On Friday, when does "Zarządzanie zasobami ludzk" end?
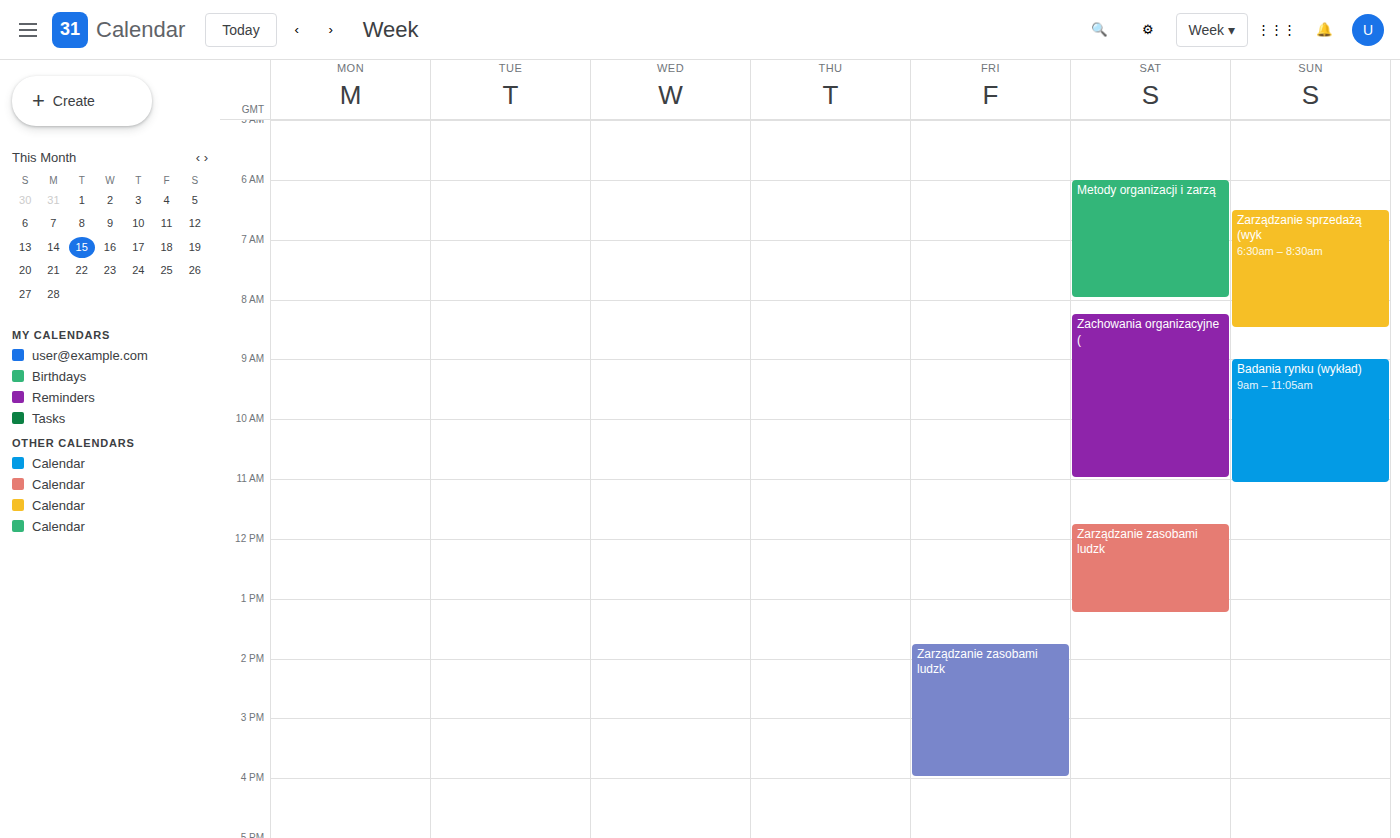
4:00 PM